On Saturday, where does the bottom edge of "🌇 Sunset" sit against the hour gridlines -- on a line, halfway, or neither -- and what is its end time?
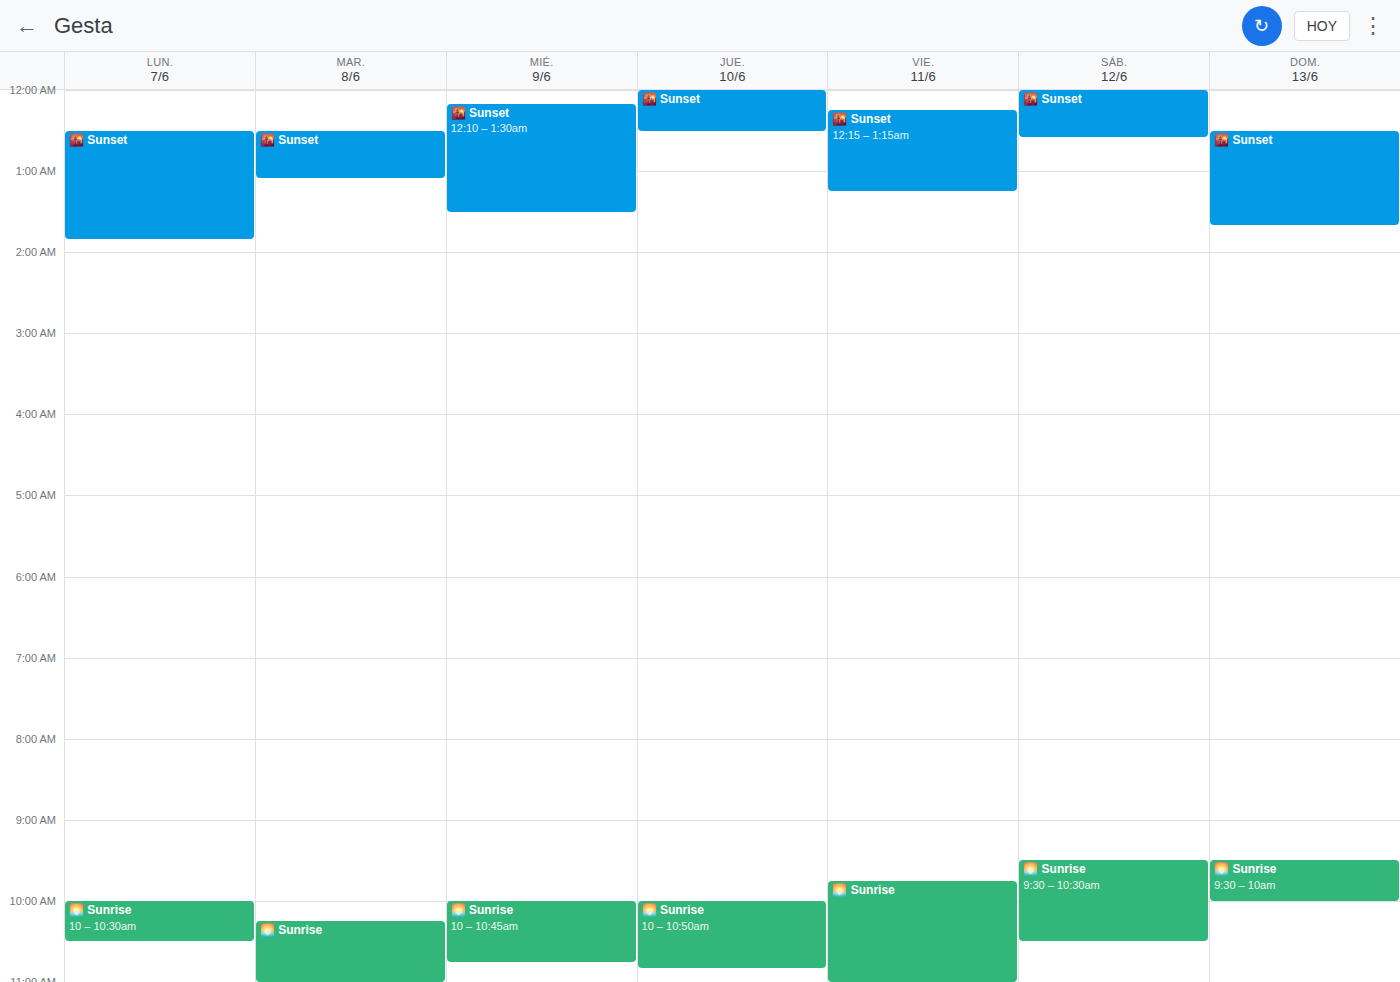
12:35 AM -- neither: 35 minutes below the 12 AM line and 25 minutes above the 1 AM line.